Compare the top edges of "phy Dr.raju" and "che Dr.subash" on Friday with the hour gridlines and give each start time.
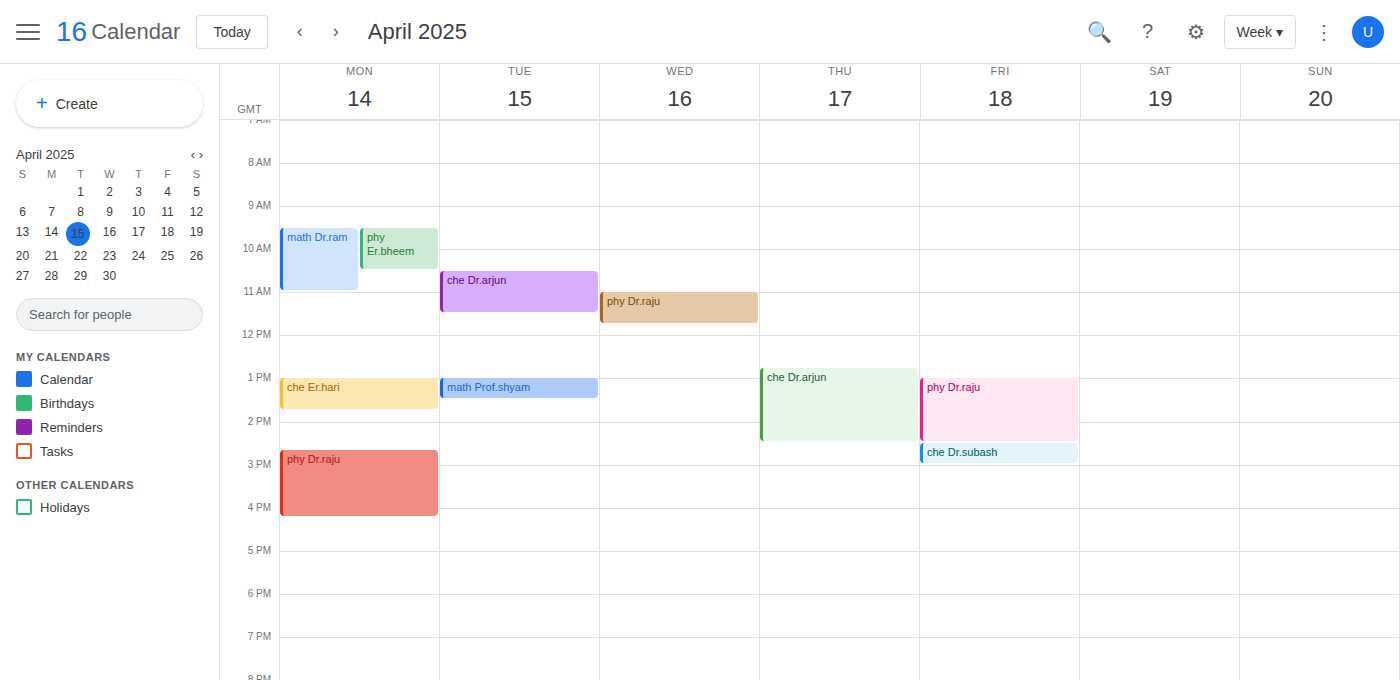
"phy Dr.raju": 1:00 PM, exactly on the 1 PM line. "che Dr.subash": 2:30 PM, halfway between the 2 PM and 3 PM lines.